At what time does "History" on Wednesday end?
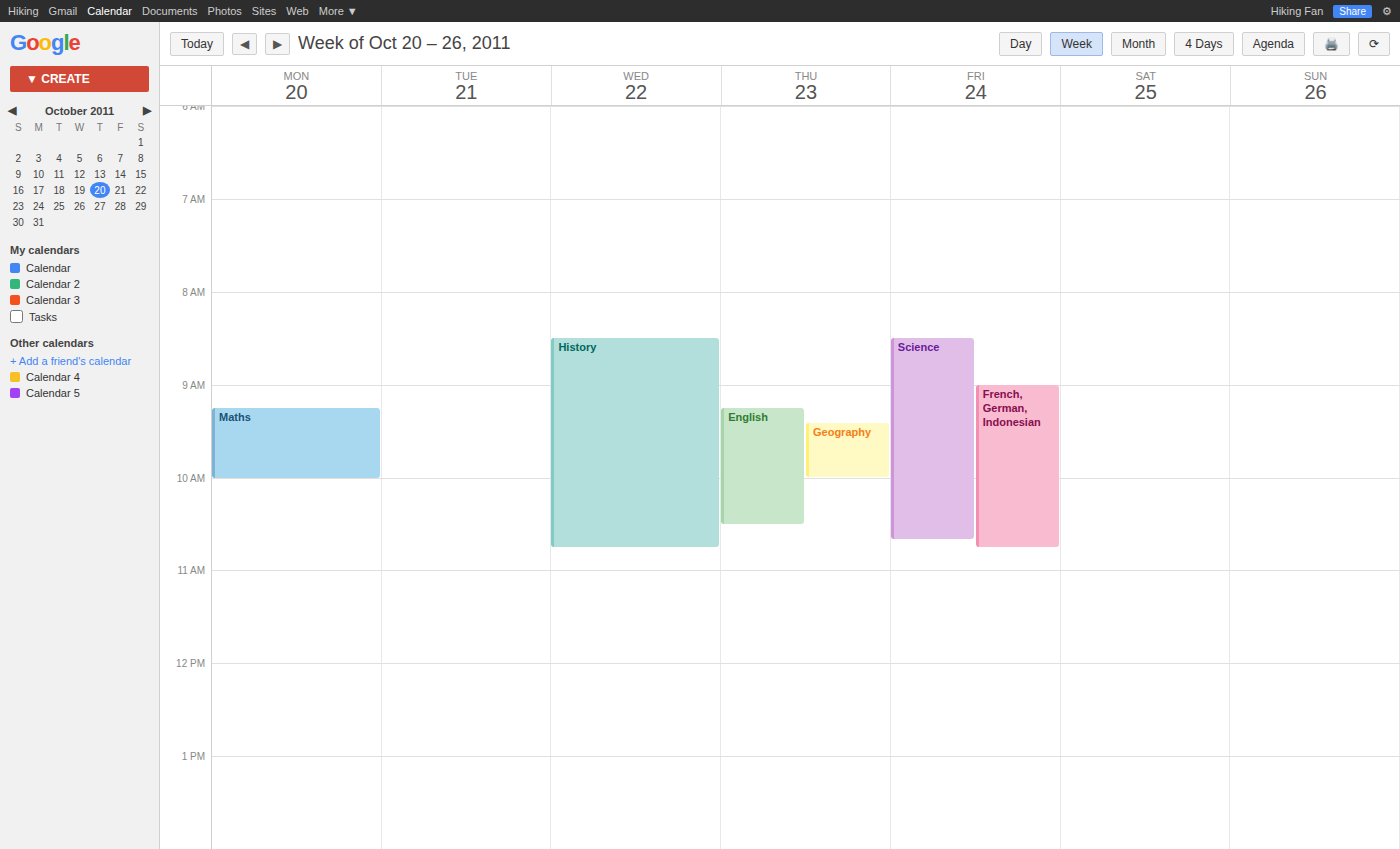
10:45